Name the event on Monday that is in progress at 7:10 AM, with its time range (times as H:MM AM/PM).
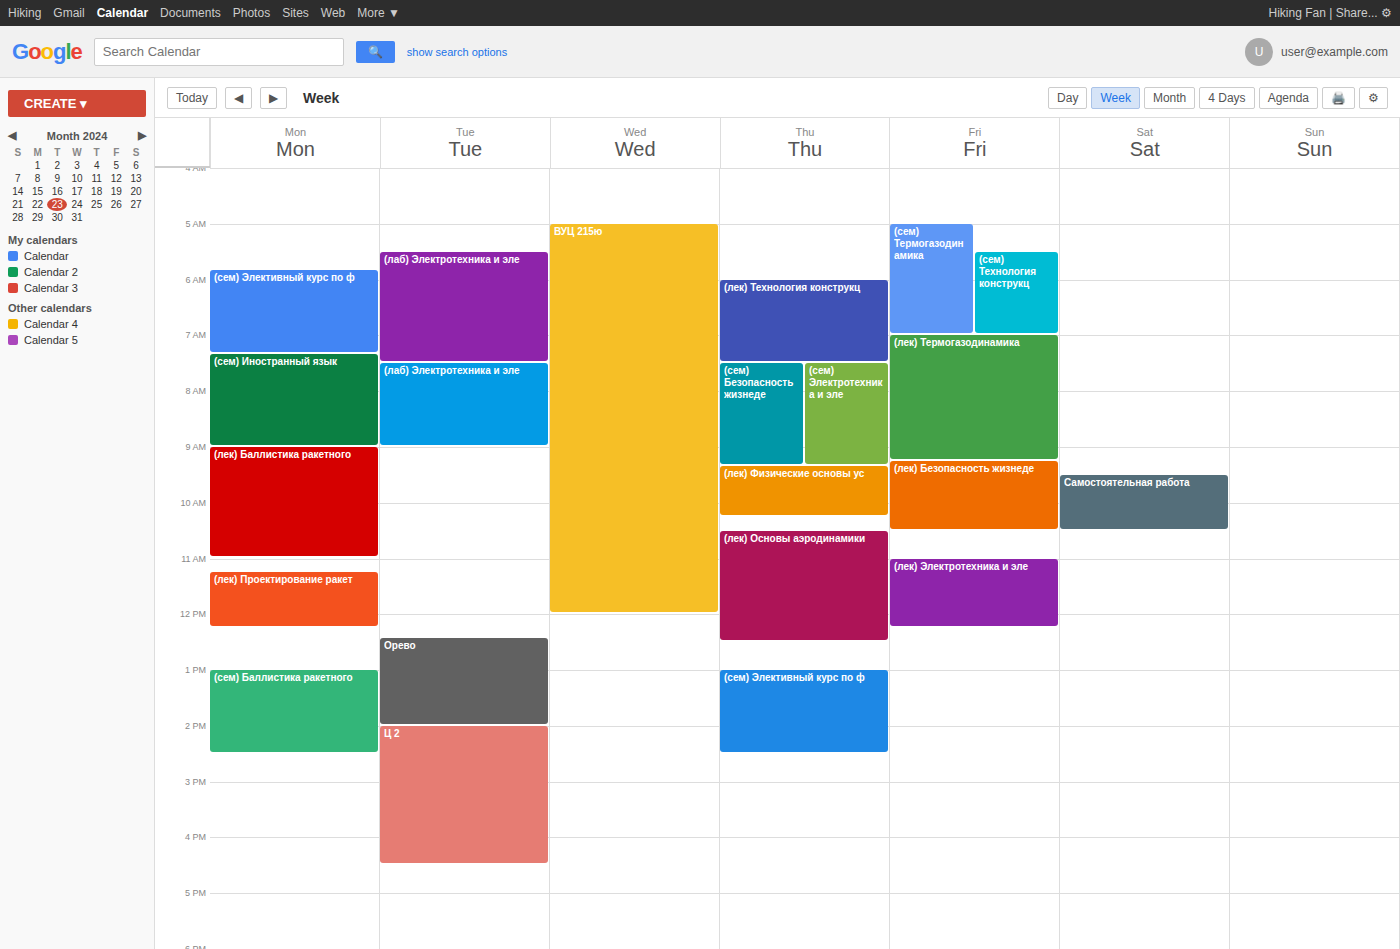
"(сем) Элективный курс по ф", 5:50 AM to 7:20 AM